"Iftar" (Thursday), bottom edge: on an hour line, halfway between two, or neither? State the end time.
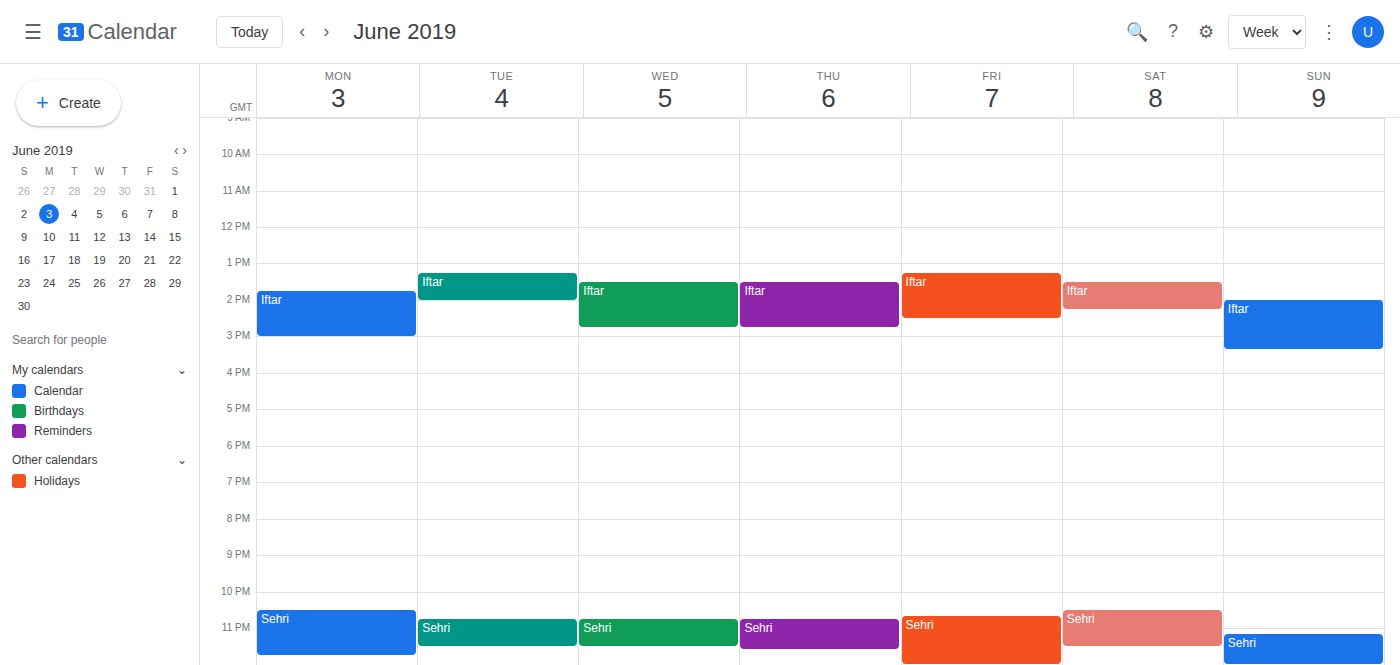
14:45 -- neither: three quarters of the way from the 14:00 line to the 15:00 line.